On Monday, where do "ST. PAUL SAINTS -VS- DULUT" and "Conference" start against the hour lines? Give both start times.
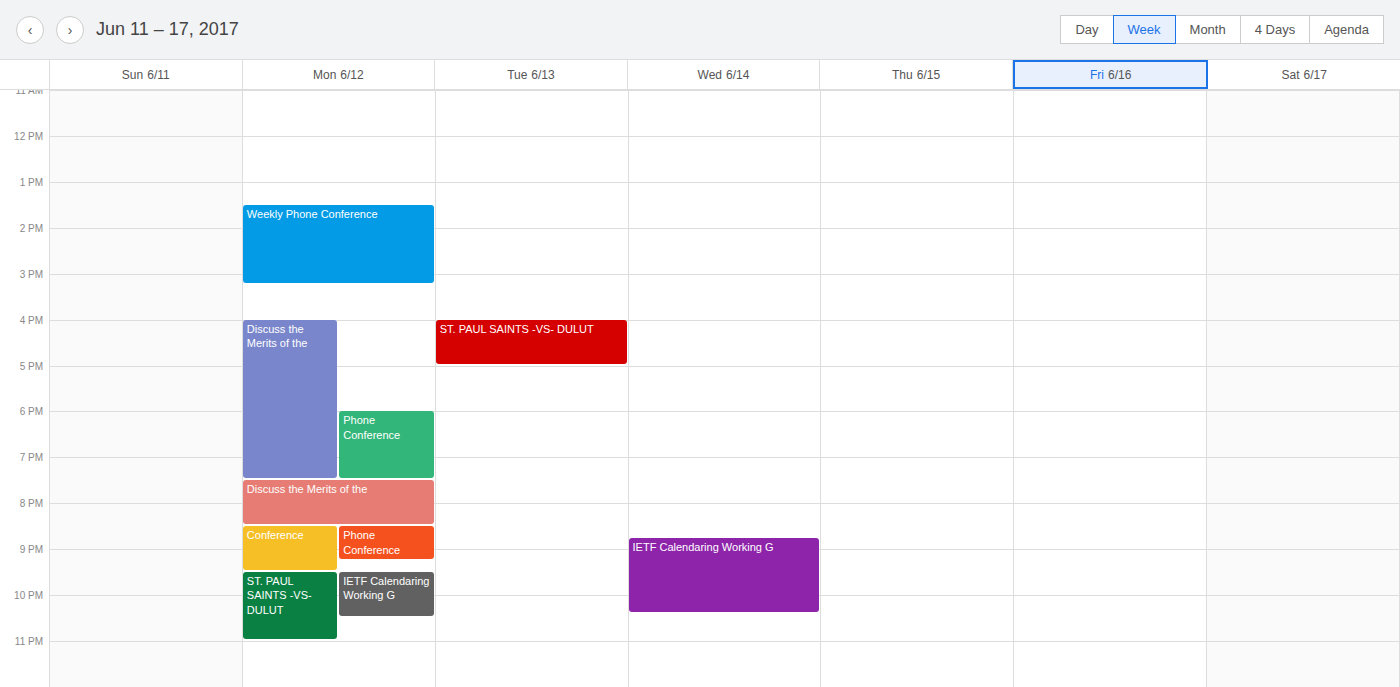
"ST. PAUL SAINTS -VS- DULUT": 9:30 PM, halfway between the 9 PM and 10 PM lines. "Conference": 8:30 PM, halfway between the 8 PM and 9 PM lines.